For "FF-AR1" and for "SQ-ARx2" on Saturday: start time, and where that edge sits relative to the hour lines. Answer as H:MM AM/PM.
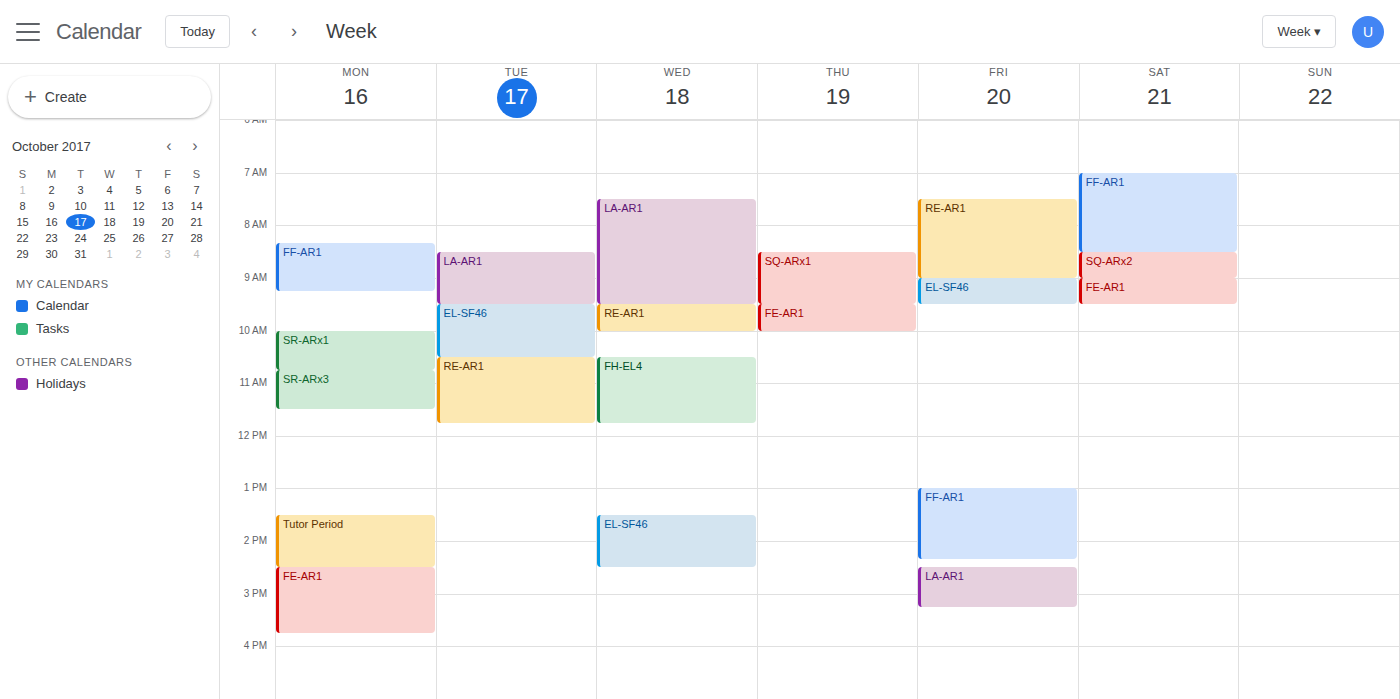
"FF-AR1": 7:00 AM, exactly on the 7 AM line. "SQ-ARx2": 8:30 AM, halfway between the 8 AM and 9 AM lines.